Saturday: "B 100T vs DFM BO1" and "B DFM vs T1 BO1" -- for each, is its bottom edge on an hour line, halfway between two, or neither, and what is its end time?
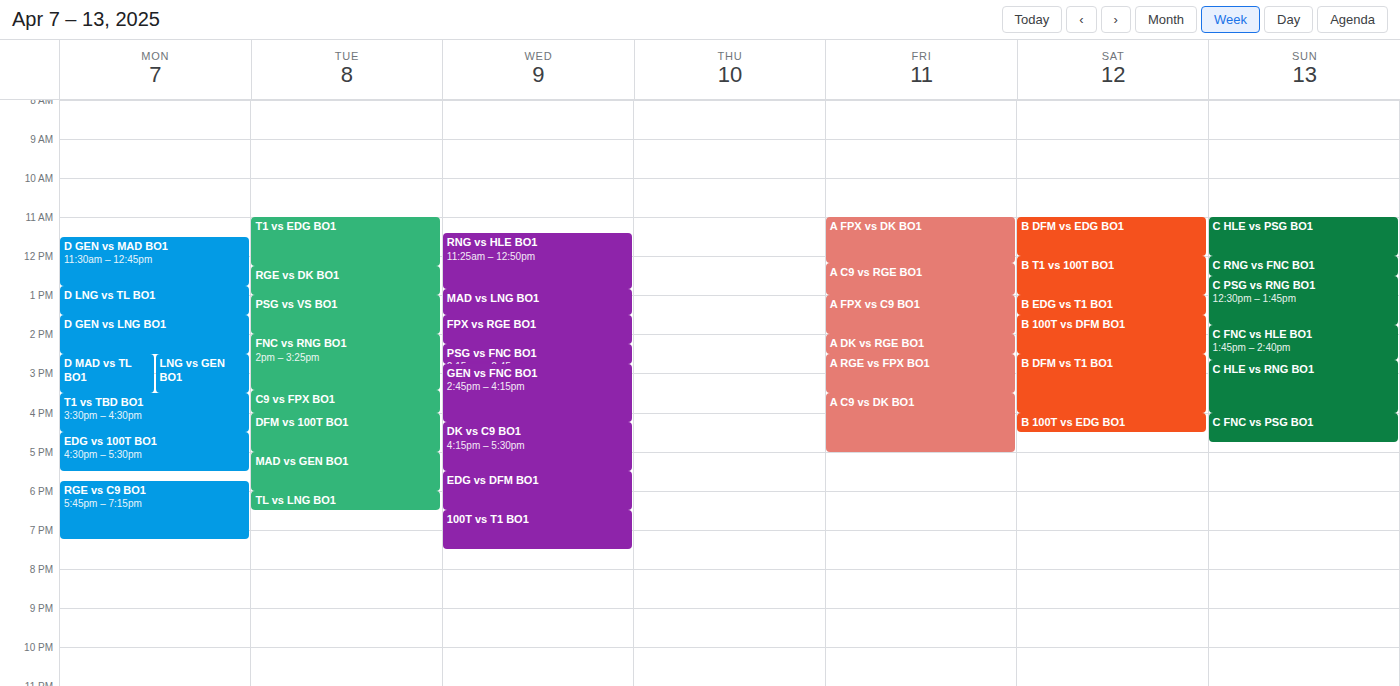
"B 100T vs DFM BO1": 2:30 PM, halfway between the 2 PM and 3 PM lines. "B DFM vs T1 BO1": 4:00 PM, exactly on the 4 PM line.